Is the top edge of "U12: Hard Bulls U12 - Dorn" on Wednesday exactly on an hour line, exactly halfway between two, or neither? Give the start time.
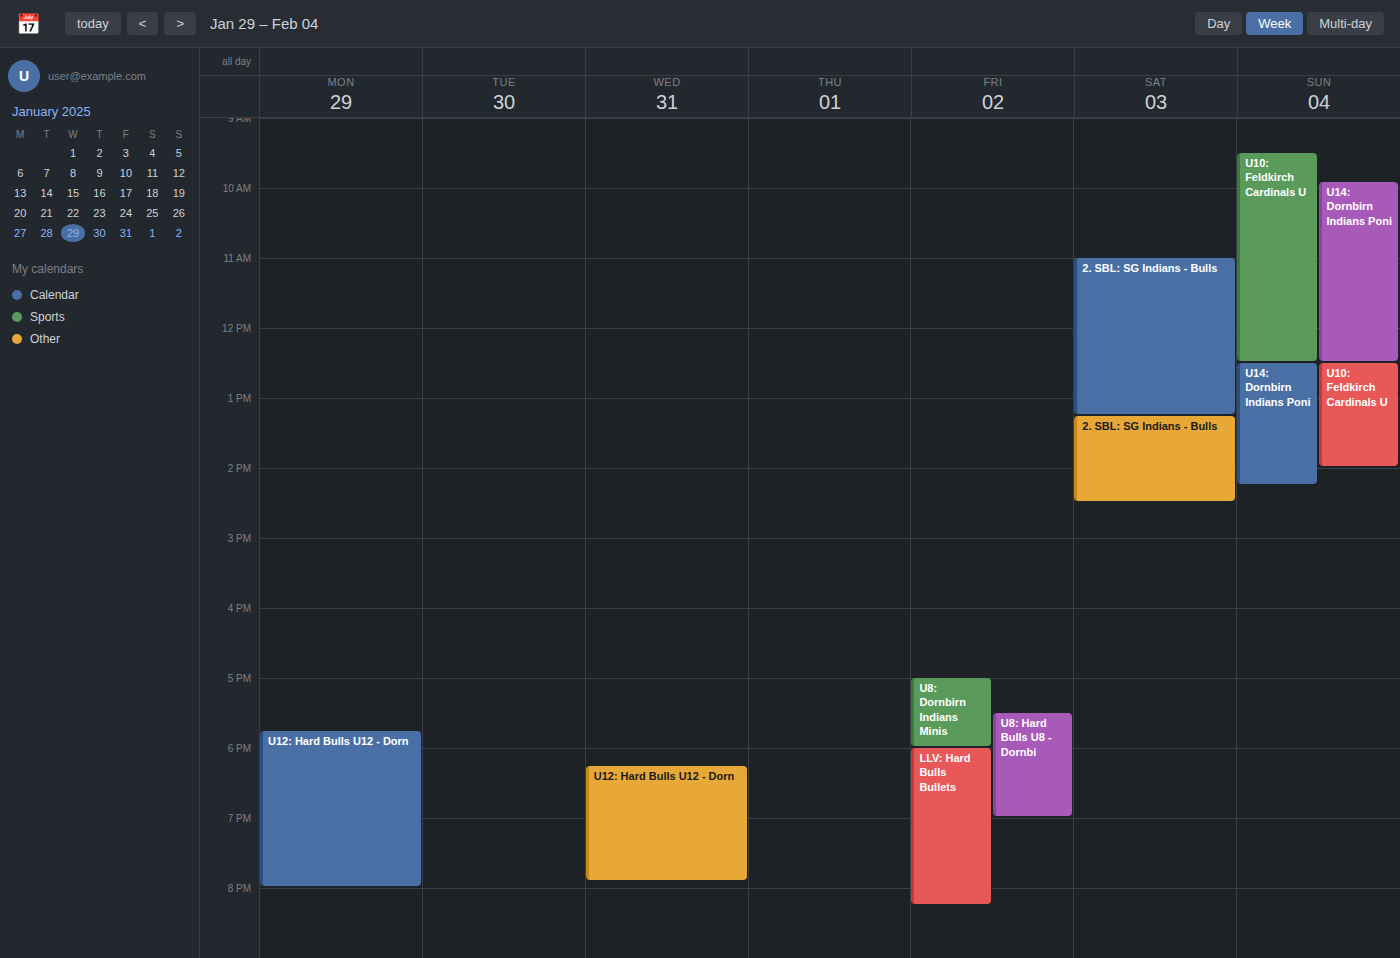
6:15 PM -- neither: a quarter of the way from the 6 PM line to the 7 PM line.